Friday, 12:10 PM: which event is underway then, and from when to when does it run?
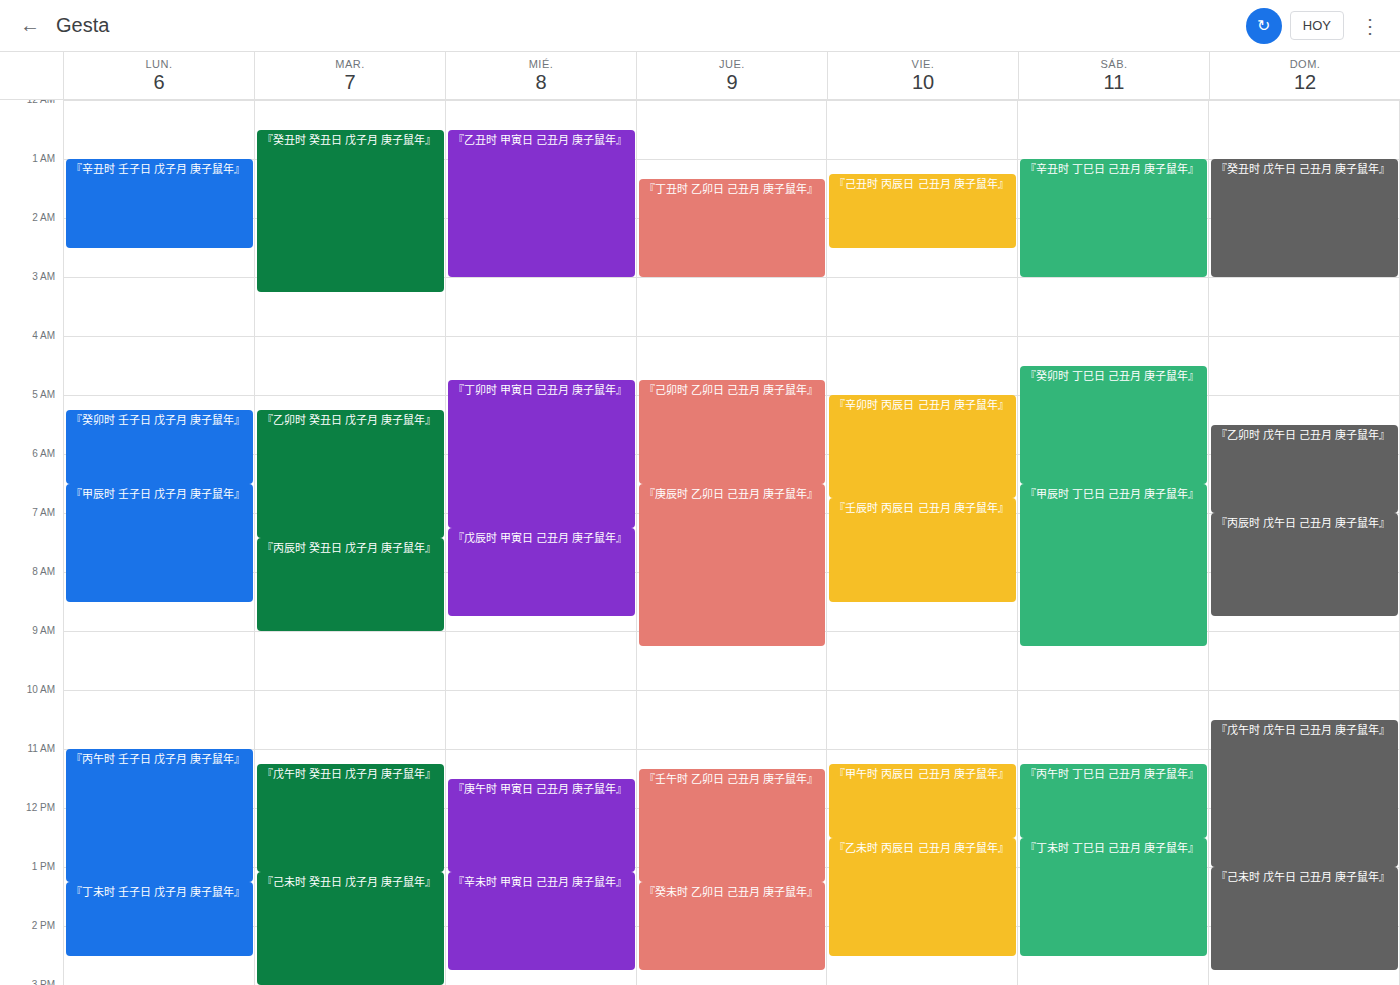
"『甲午时 丙辰日 己丑月 庚子鼠年』", 11:15 AM to 12:30 PM